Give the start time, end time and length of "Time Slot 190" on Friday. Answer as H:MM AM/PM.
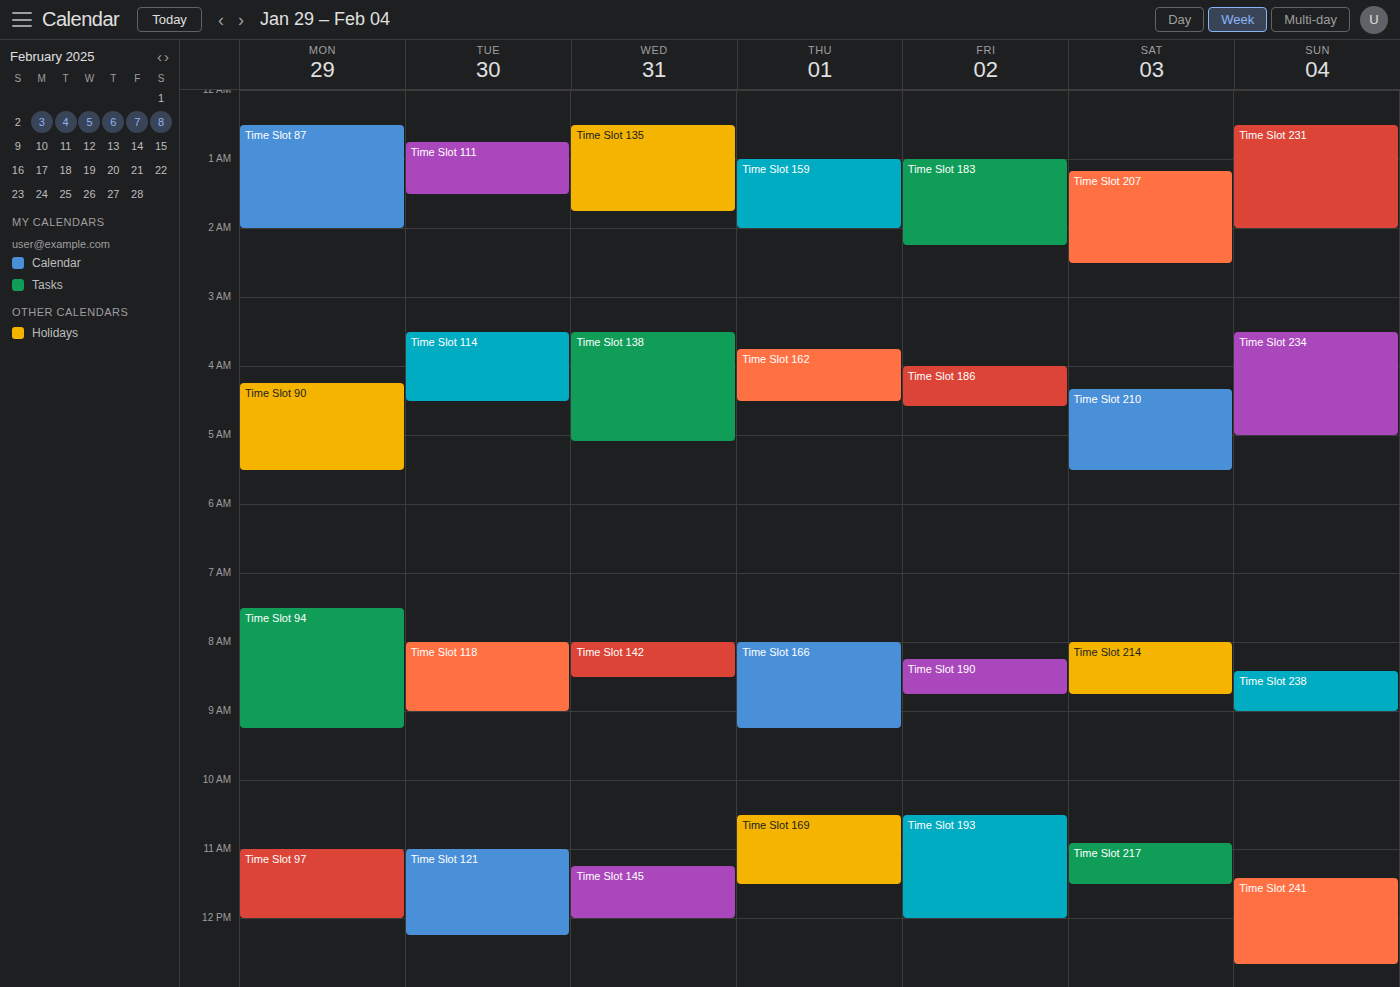
8:15 AM to 8:45 AM, 30 minutes